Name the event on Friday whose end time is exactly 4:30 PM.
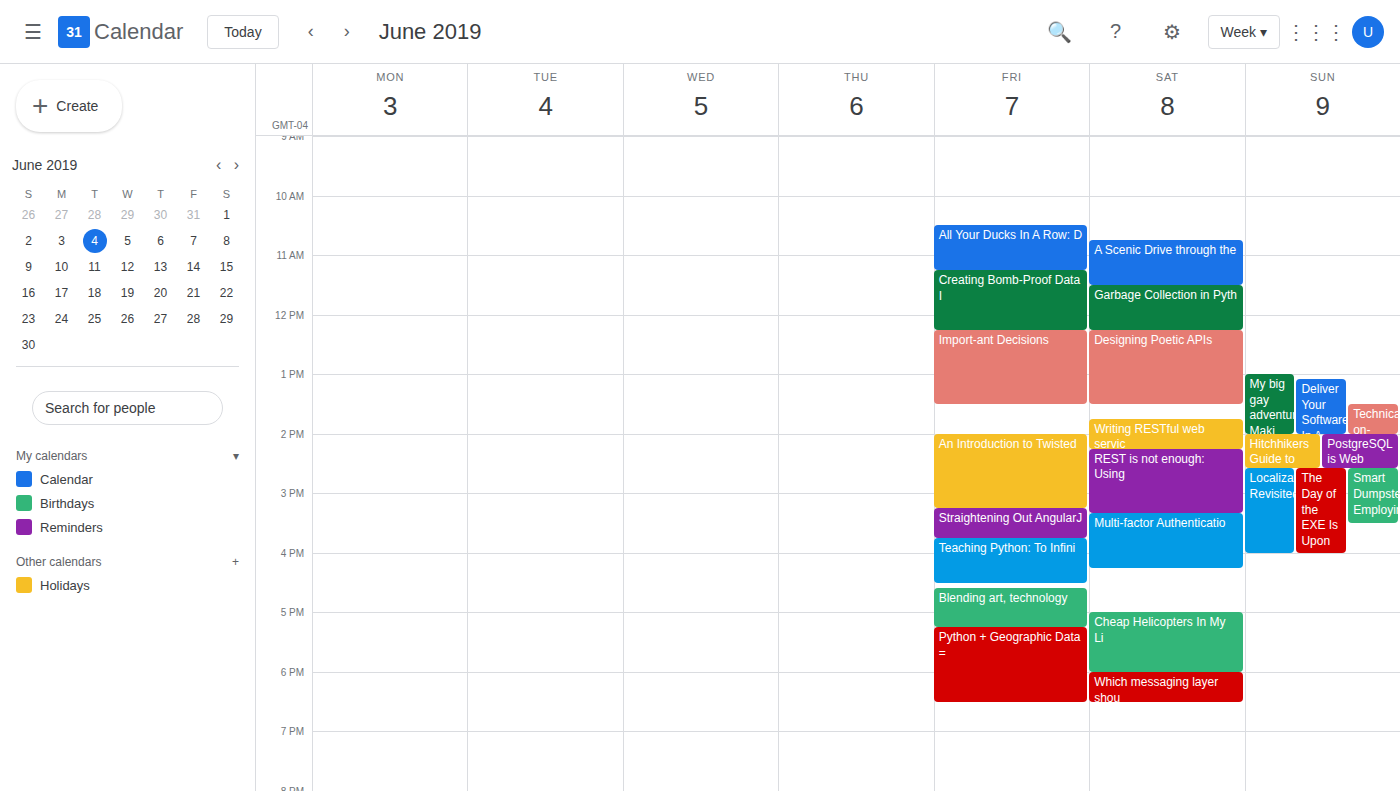
"Teaching Python: To Infini"